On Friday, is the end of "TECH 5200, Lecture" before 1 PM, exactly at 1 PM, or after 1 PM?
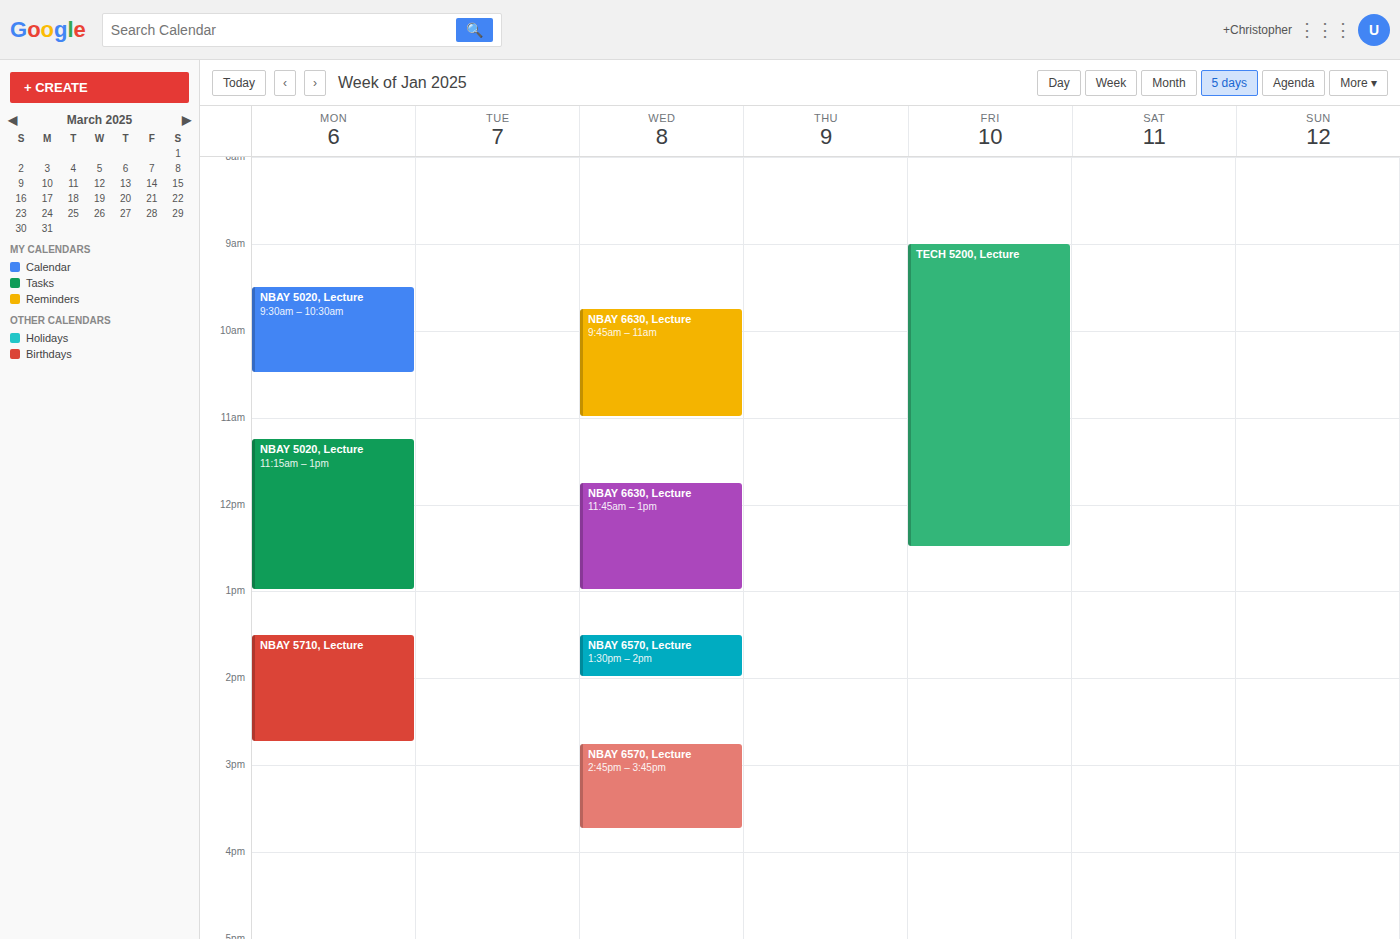
12:30 PM -- before 1 PM, 30 minutes above the 1 PM line.